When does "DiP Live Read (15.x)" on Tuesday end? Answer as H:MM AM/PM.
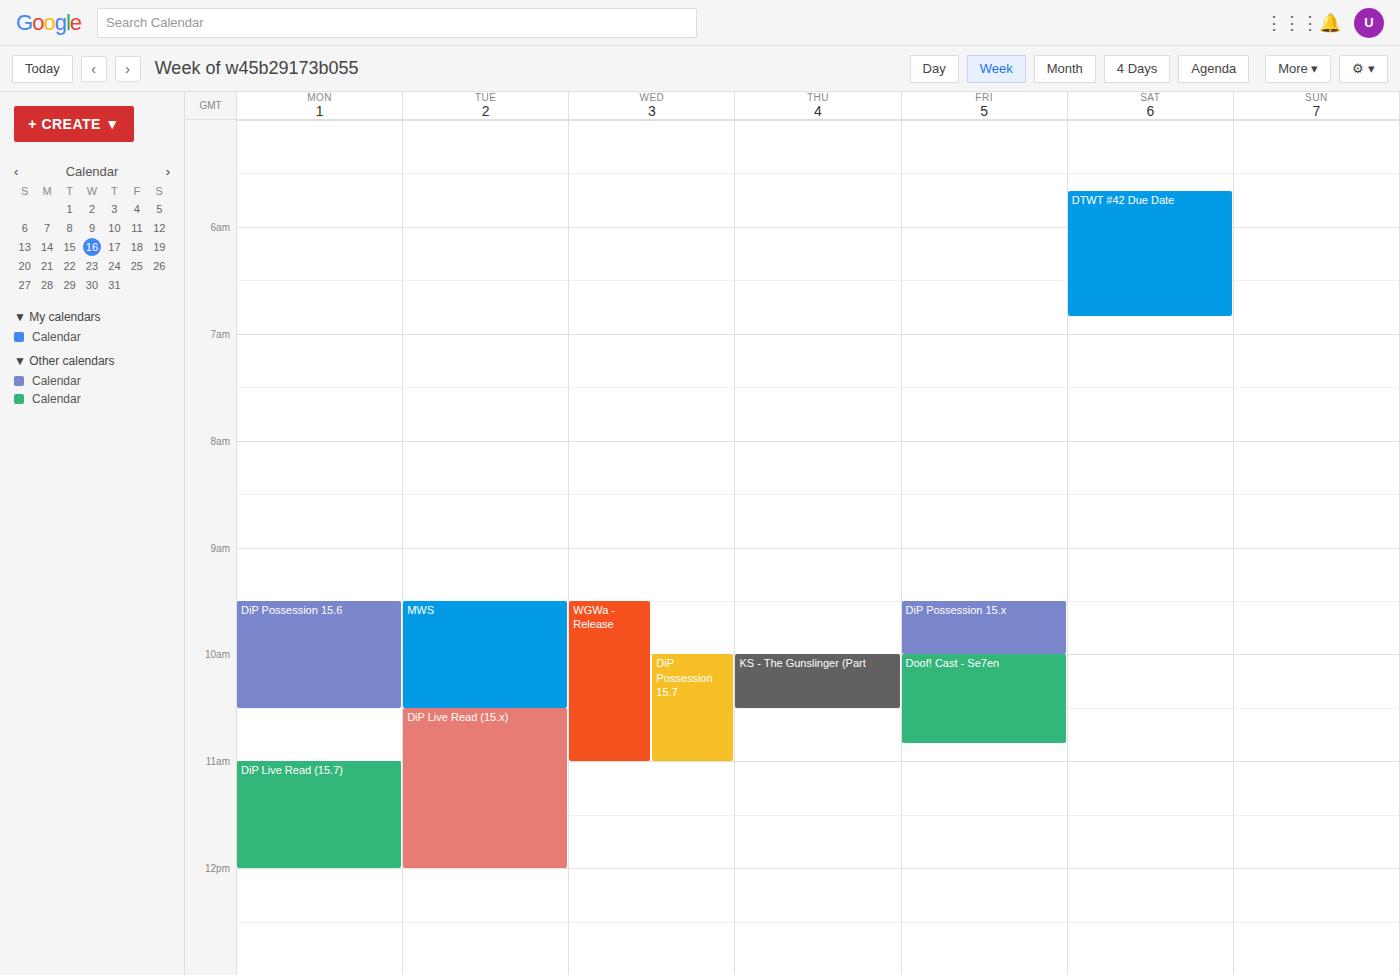
12:00 PM